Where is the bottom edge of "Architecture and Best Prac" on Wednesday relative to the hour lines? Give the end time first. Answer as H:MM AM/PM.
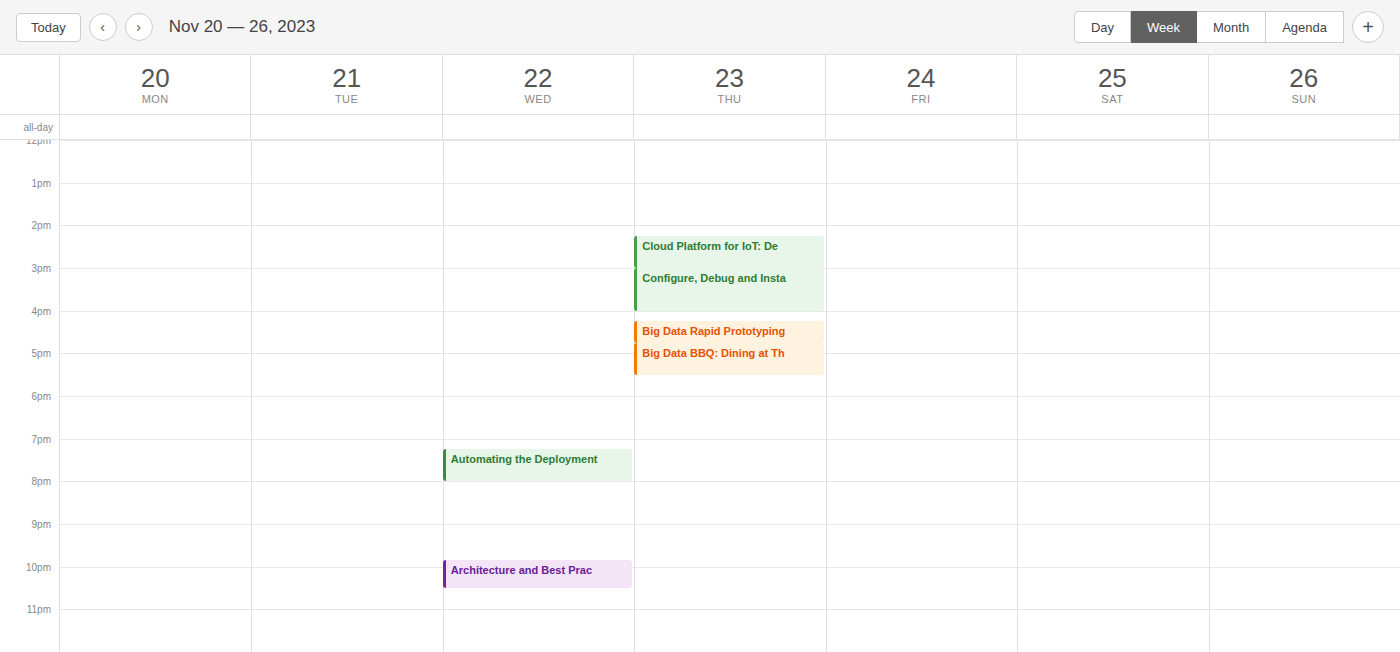
10:30 PM -- halfway between the 10 PM and 11 PM lines.